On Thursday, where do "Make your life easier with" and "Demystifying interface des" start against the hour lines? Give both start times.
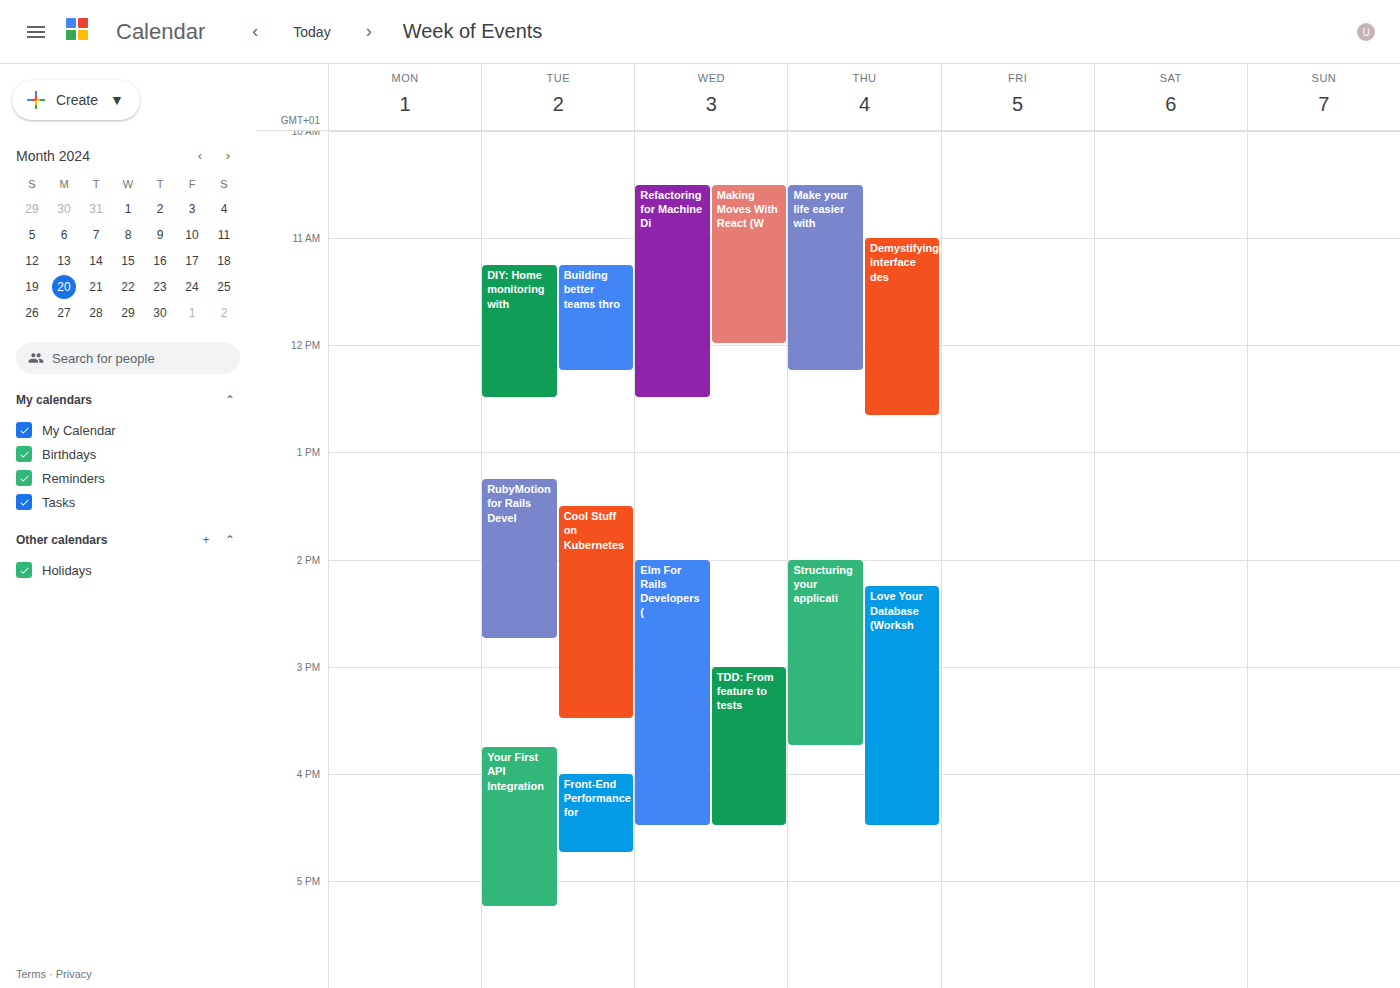
"Make your life easier with": 10:30 AM, halfway between the 10 AM and 11 AM lines. "Demystifying interface des": 11:00 AM, exactly on the 11 AM line.